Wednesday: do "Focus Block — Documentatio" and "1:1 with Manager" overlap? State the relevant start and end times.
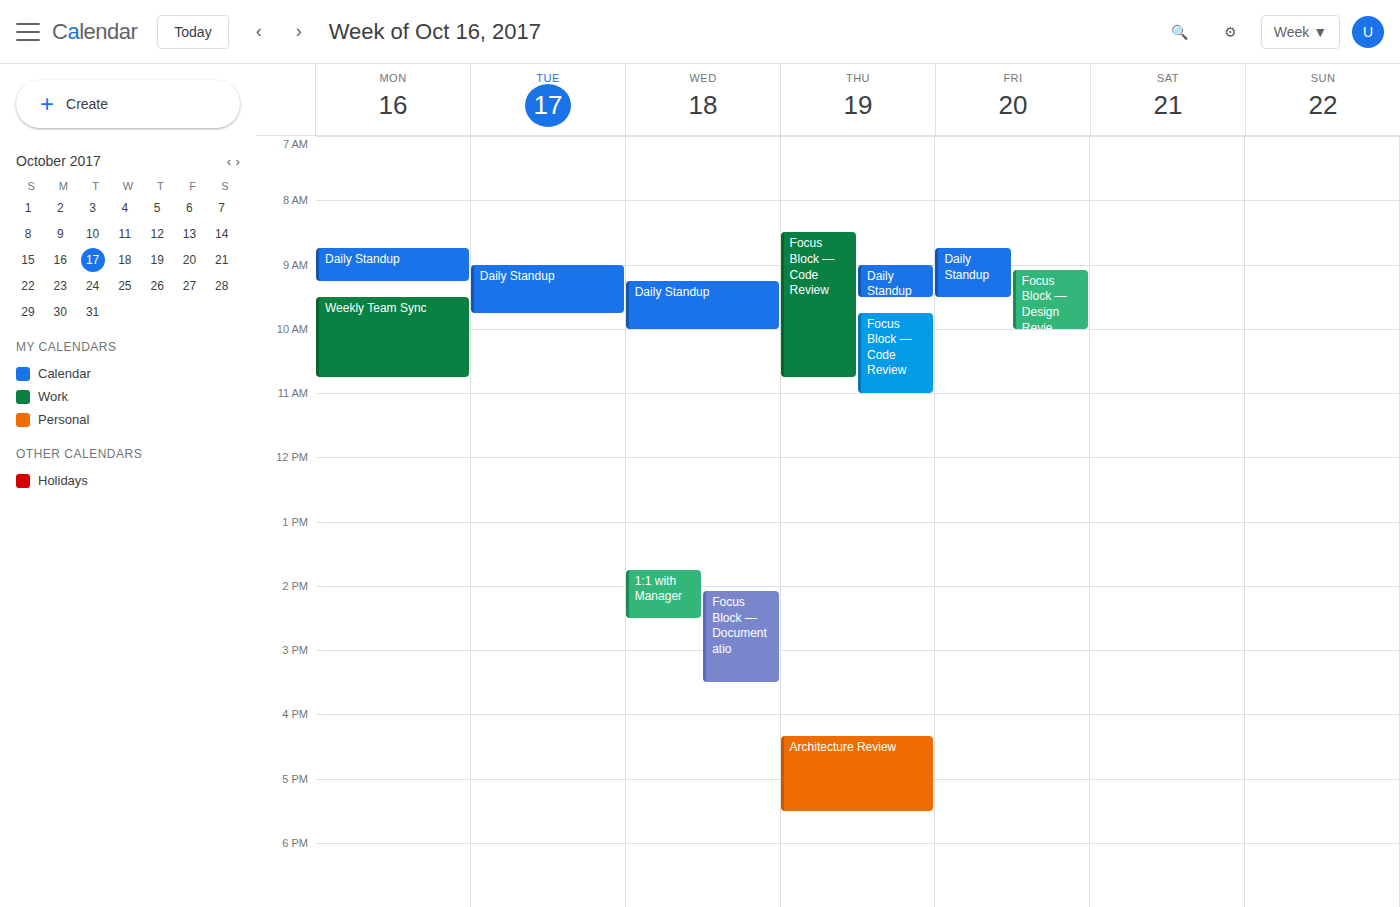
"Focus Block — Documentatio" starts at 2:05 PM, before "1:1 with Manager" ends at 2:30 PM -- they overlap.